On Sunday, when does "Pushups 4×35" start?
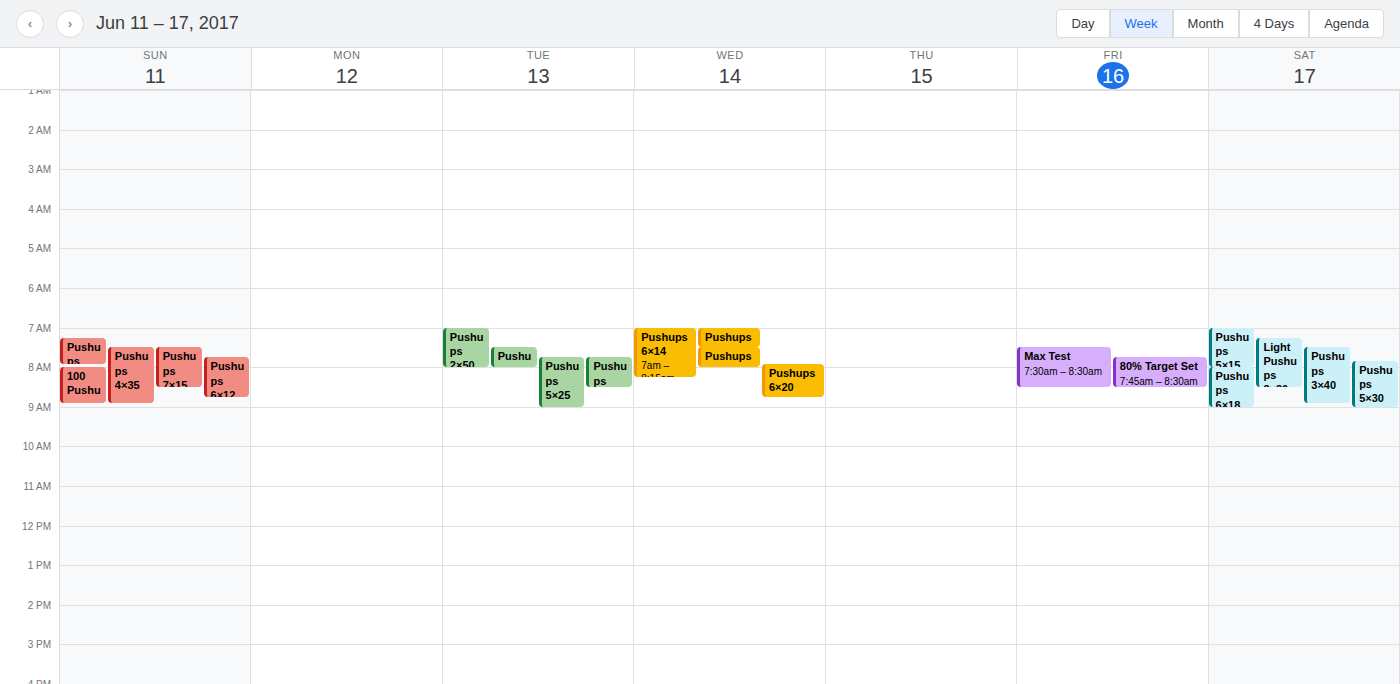
7:30 AM